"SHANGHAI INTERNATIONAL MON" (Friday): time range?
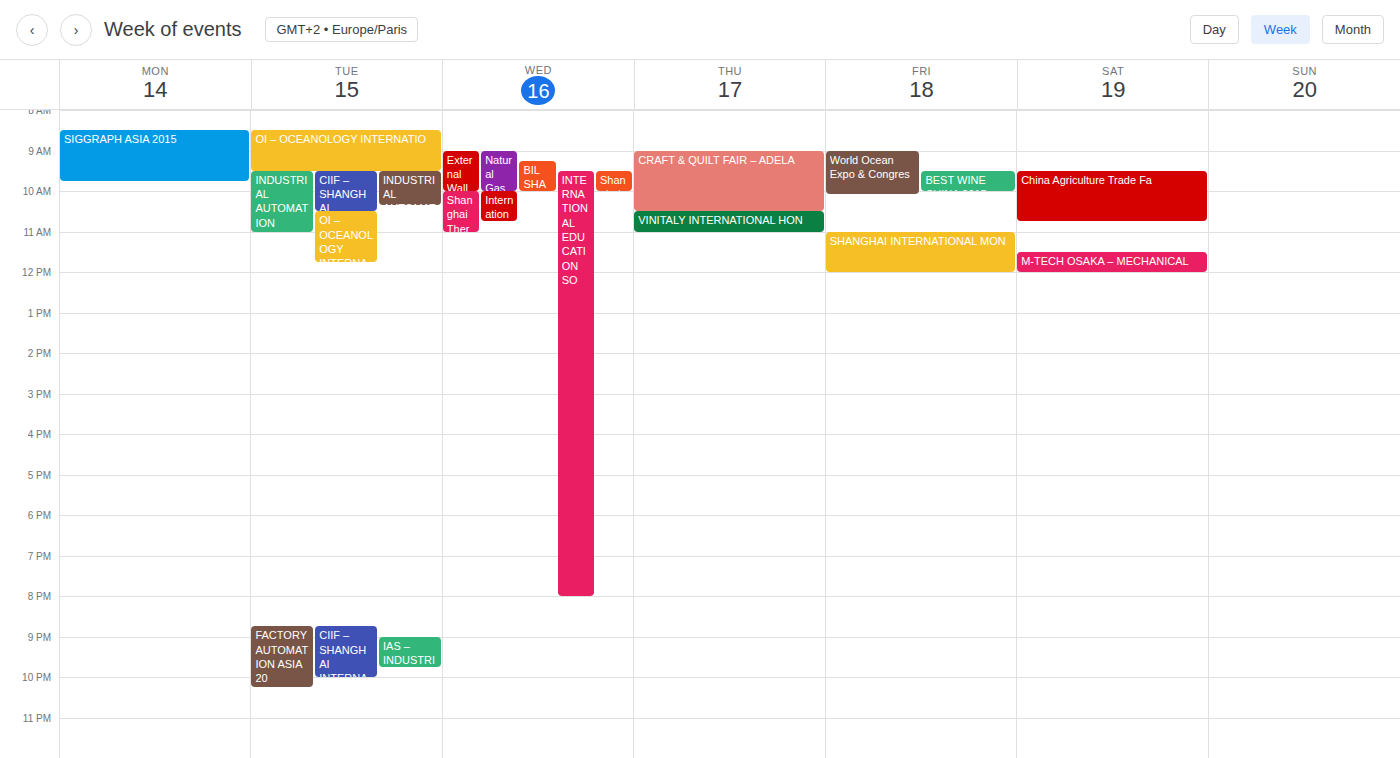
11:00 to 12:00